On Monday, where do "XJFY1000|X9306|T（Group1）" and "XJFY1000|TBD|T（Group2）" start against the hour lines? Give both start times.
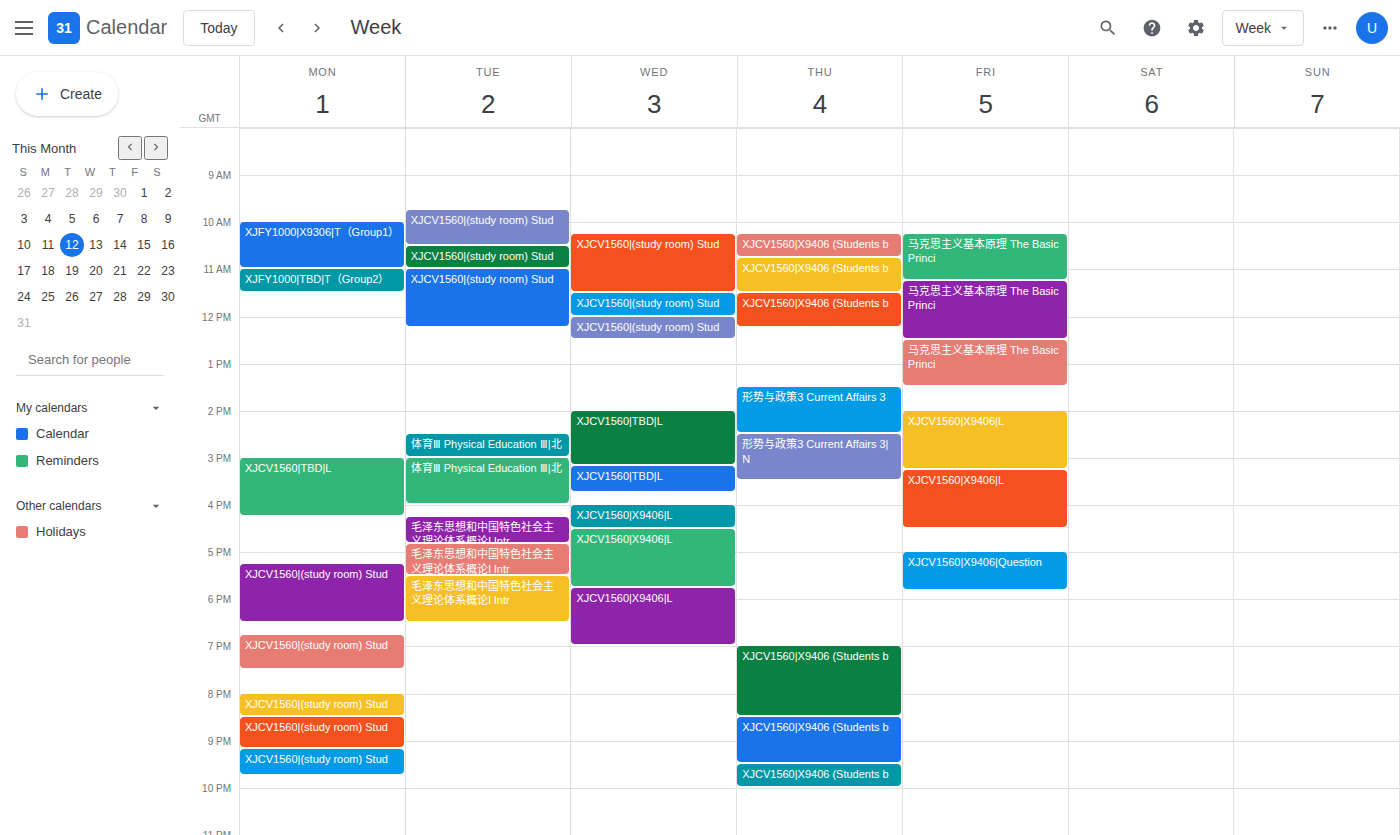
"XJFY1000|X9306|T（Group1）": 10:00 AM, exactly on the 10 AM line. "XJFY1000|TBD|T（Group2）": 11:00 AM, exactly on the 11 AM line.